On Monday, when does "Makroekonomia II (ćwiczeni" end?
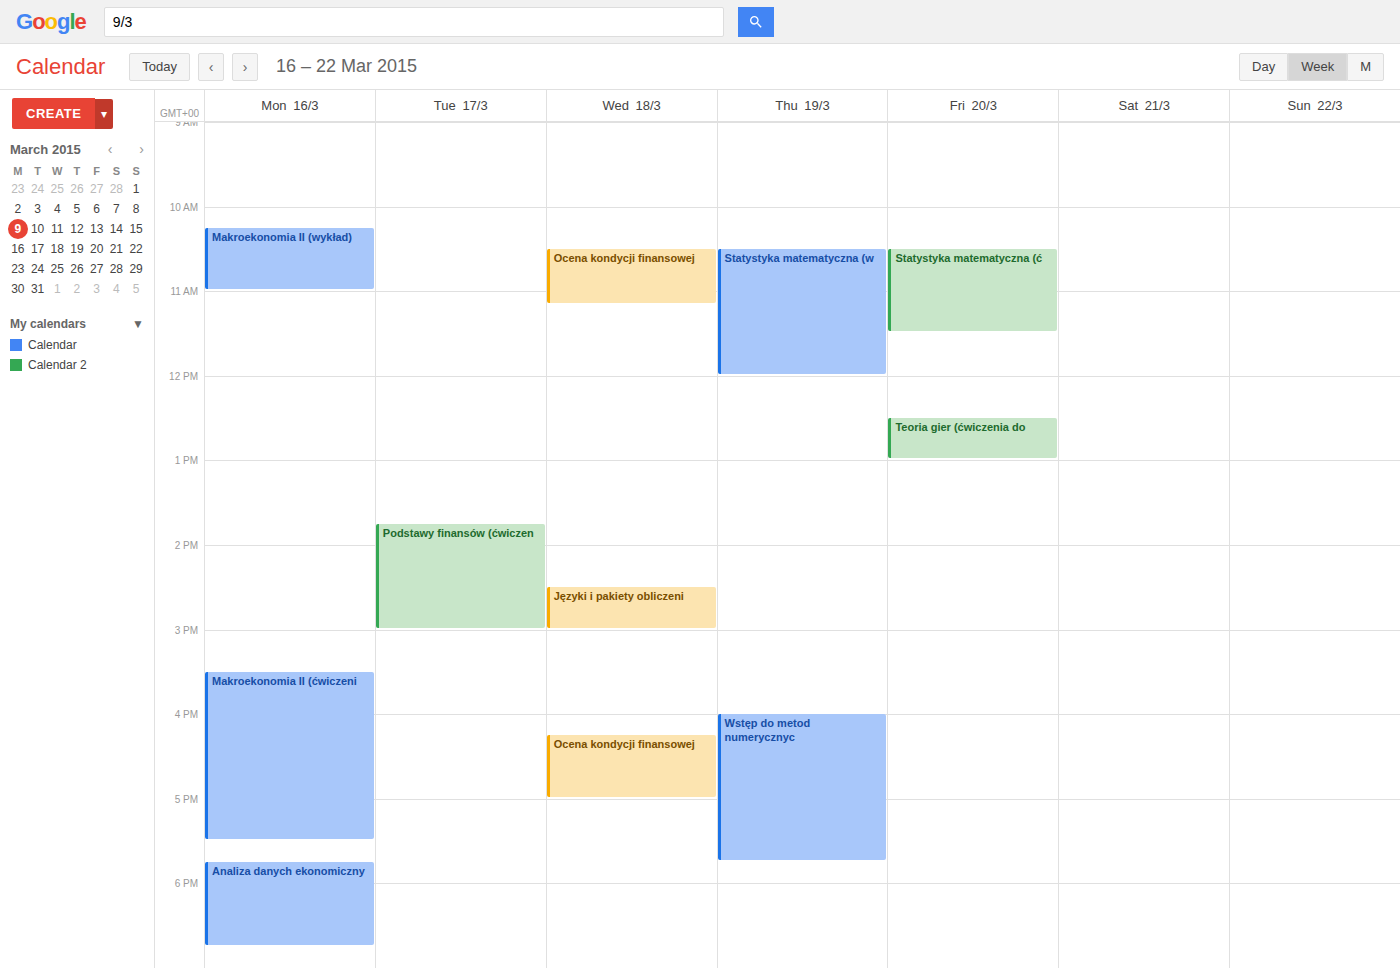
5:30 PM